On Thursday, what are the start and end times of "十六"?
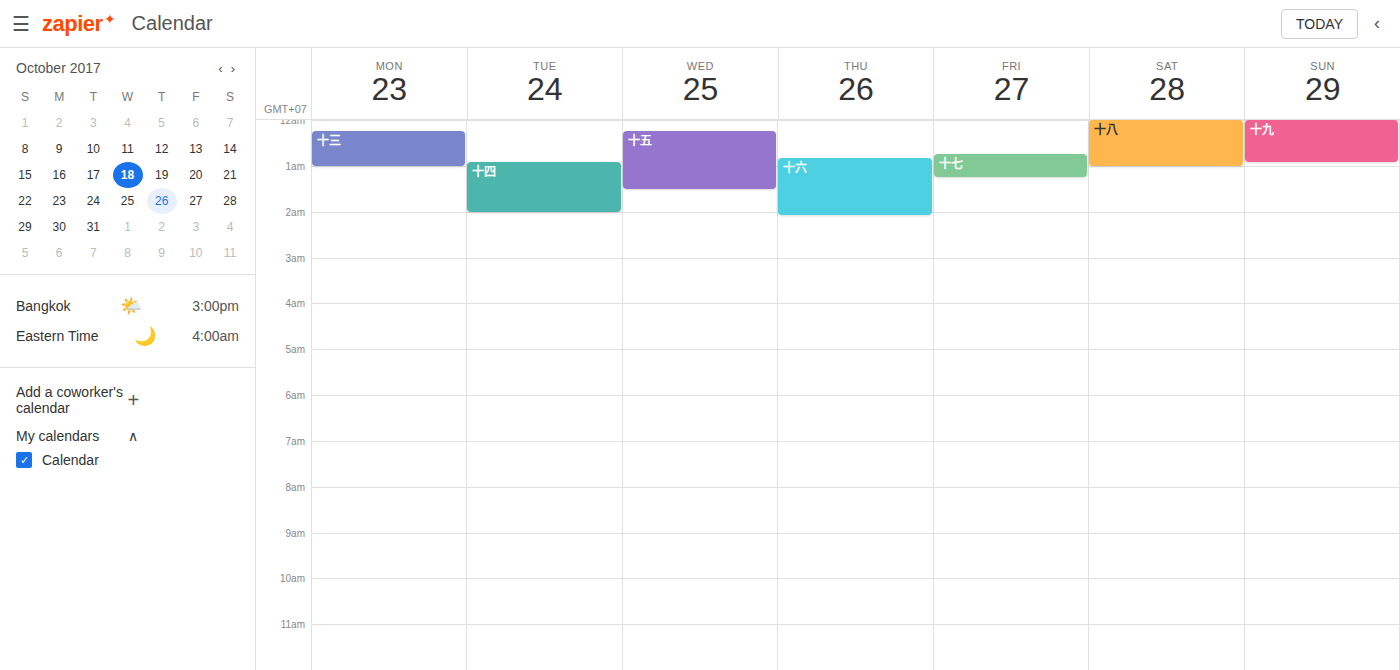
12:50 AM to 2:05 AM